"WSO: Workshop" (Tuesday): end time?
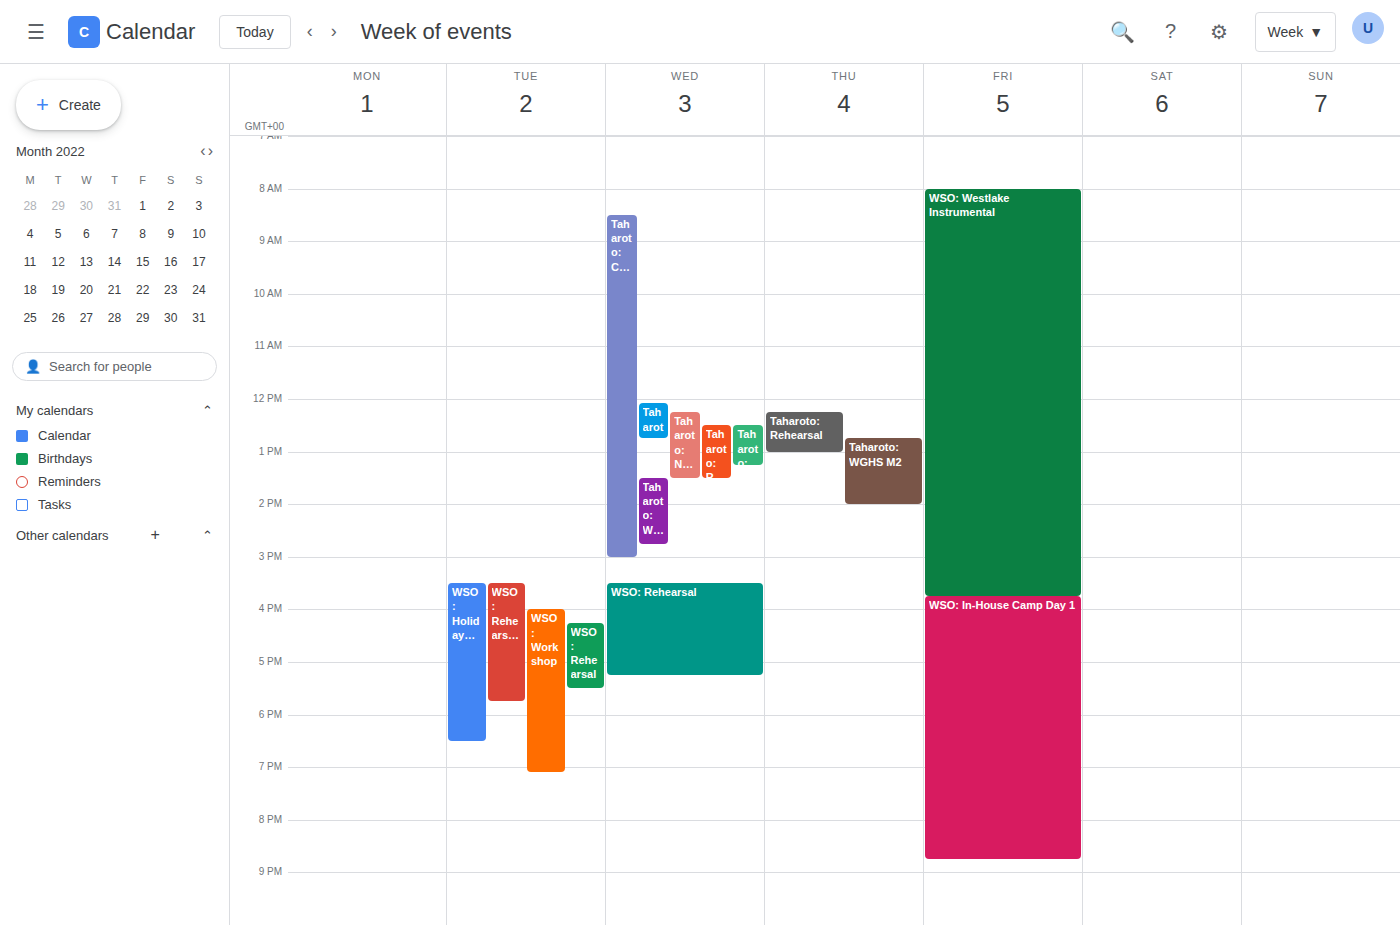
7:05 PM